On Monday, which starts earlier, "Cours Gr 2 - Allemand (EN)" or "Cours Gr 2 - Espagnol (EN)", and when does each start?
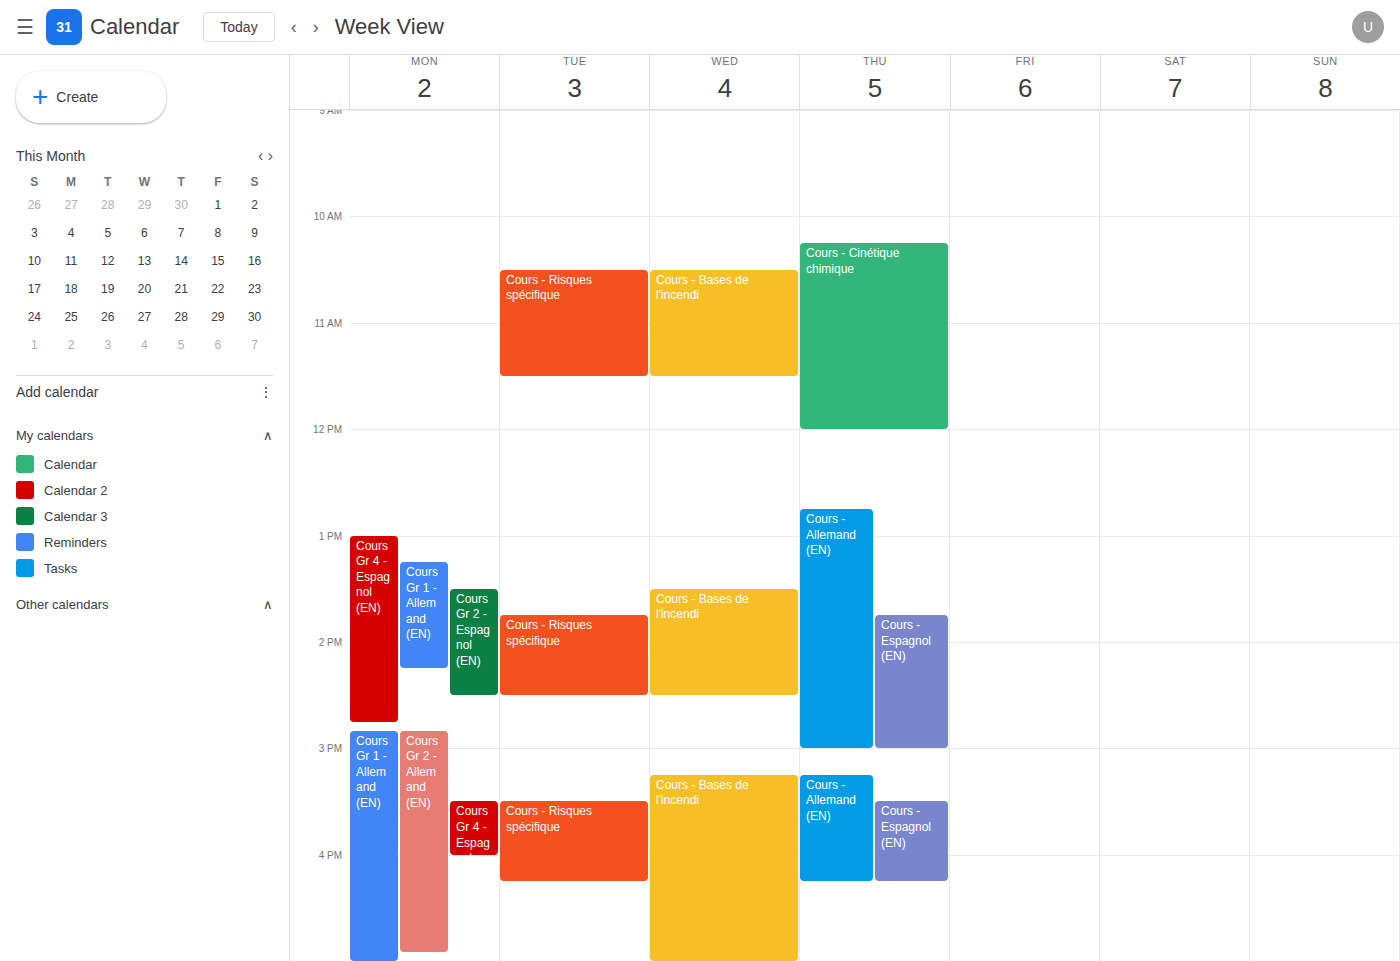
"Cours Gr 2 - Espagnol (EN)" 1:30 PM; "Cours Gr 2 - Allemand (EN)" 2:50 PM.